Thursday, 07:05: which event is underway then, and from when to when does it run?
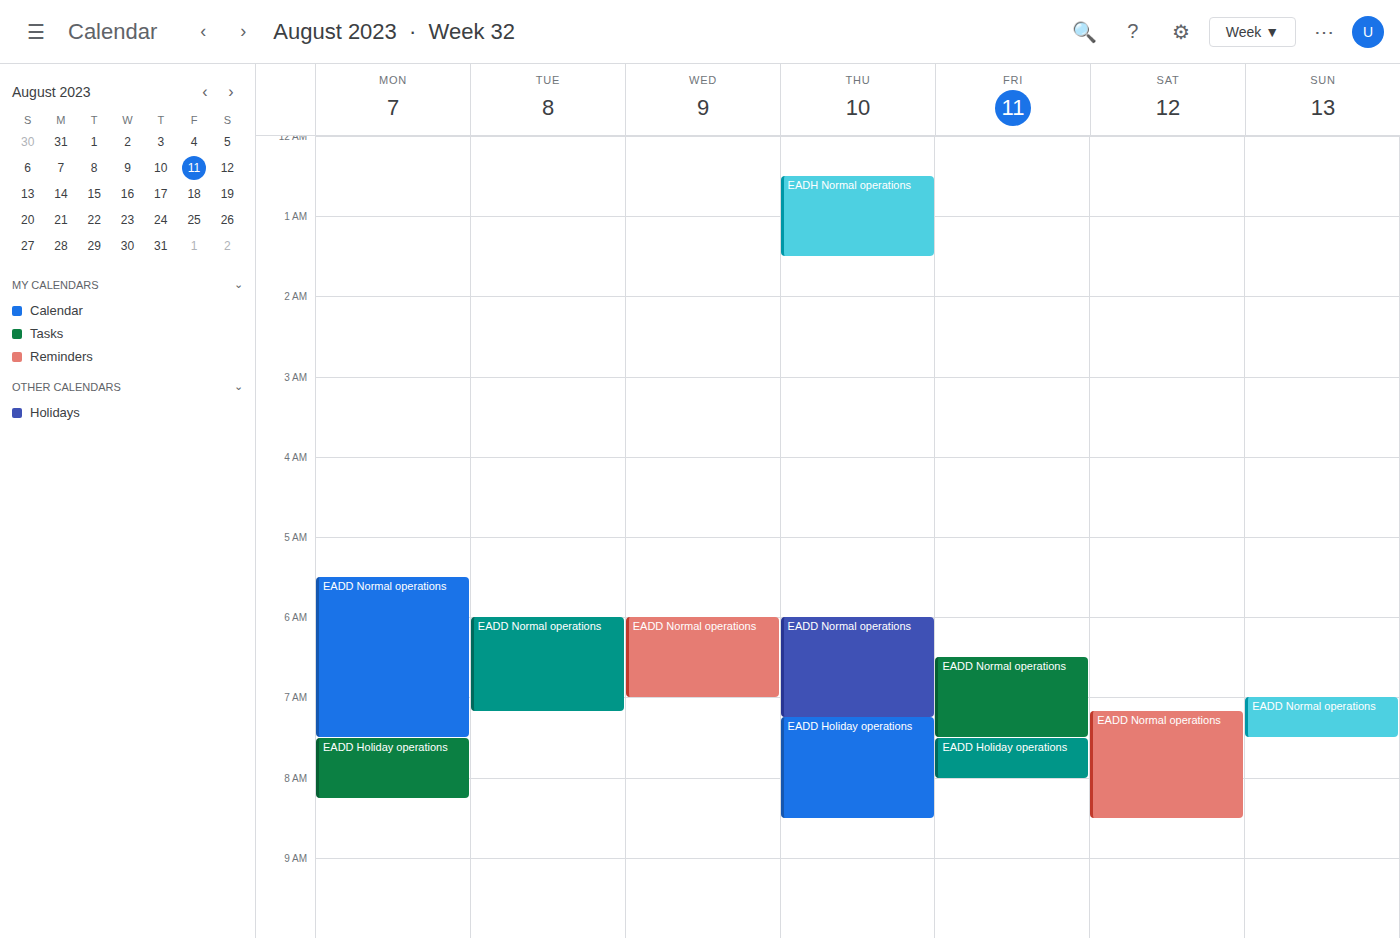
"EADD Normal operations", 06:00 to 07:15